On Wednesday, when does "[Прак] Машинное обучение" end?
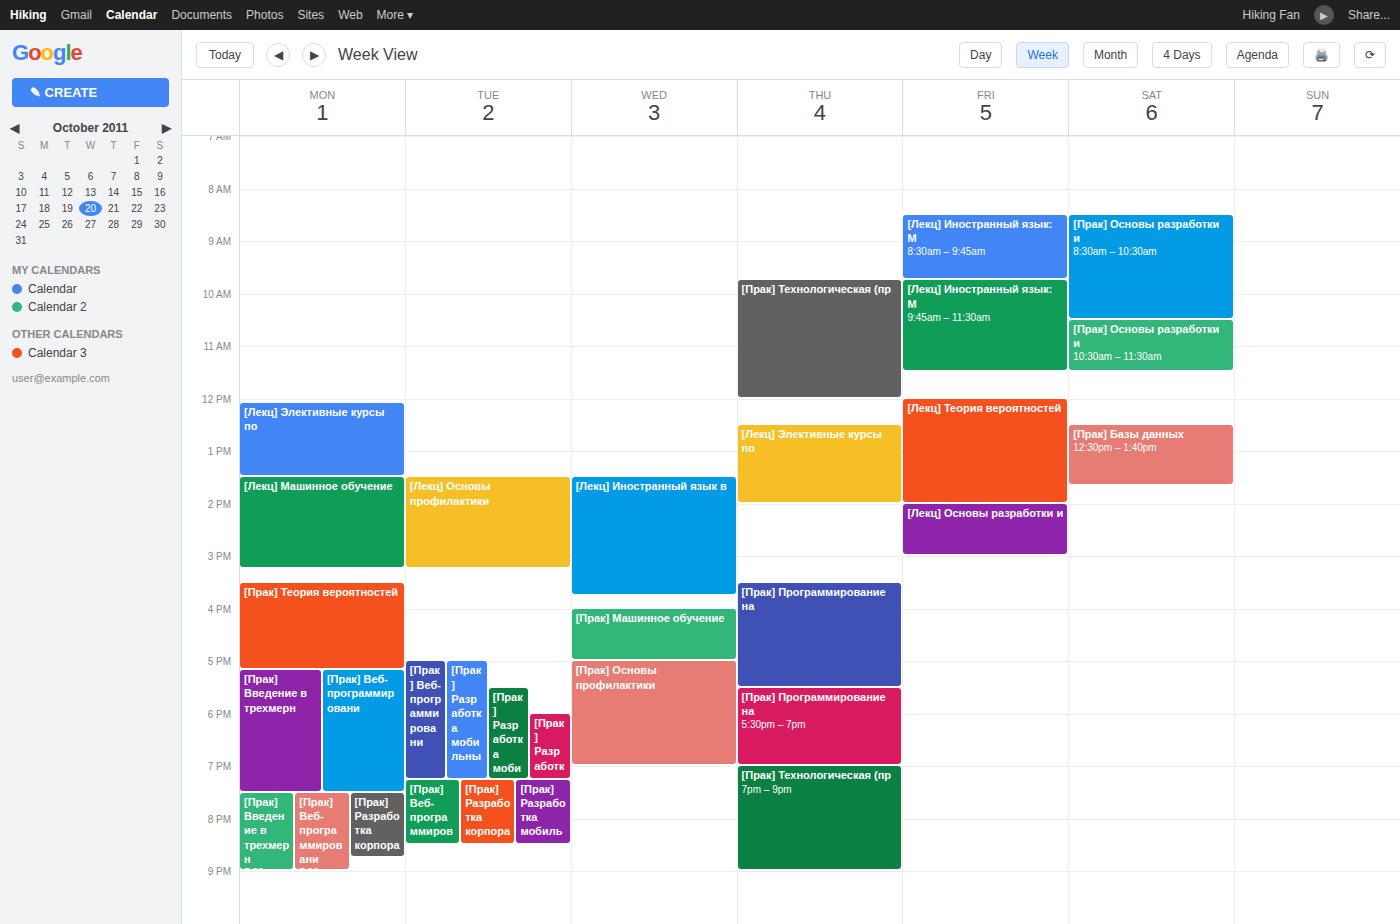
5:00 PM